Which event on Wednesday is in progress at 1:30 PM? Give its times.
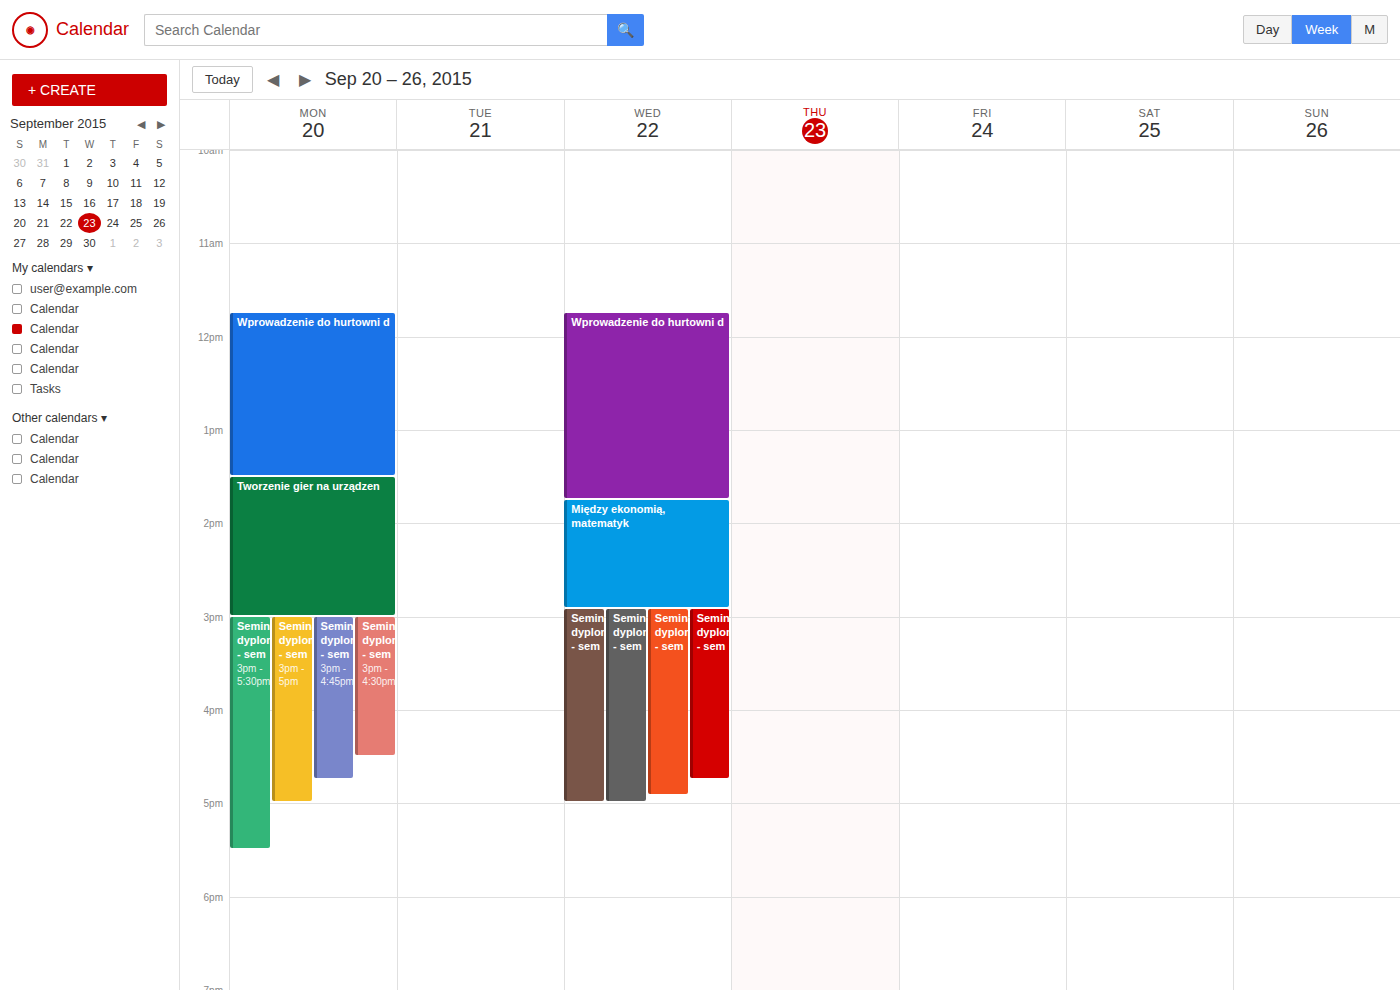
"Wprowadzenie do hurtowni d", 11:45 AM to 1:45 PM